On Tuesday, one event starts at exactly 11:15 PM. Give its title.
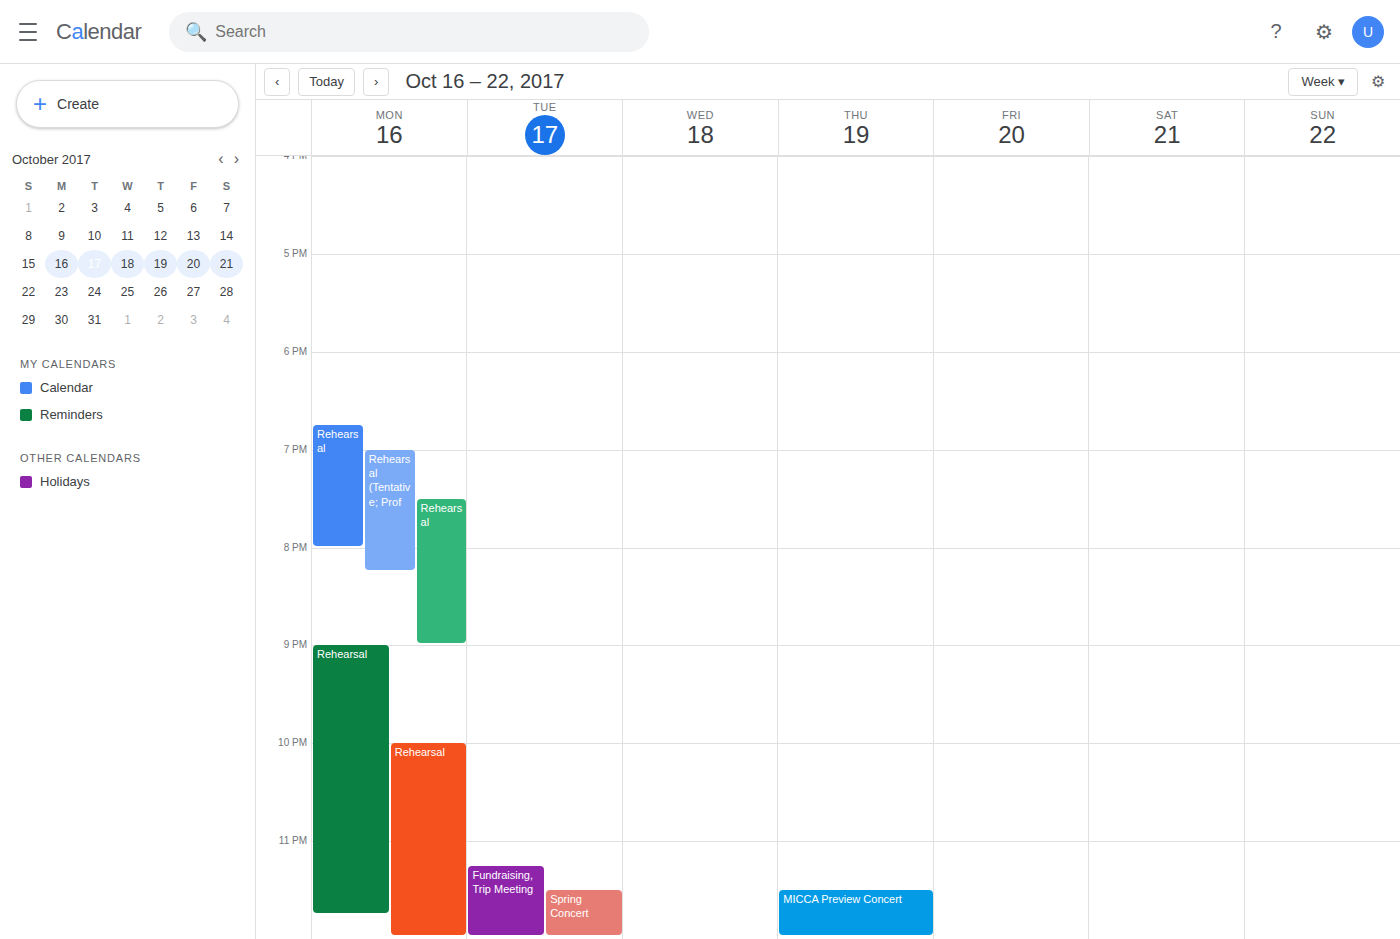
"Fundraising, Trip Meeting"